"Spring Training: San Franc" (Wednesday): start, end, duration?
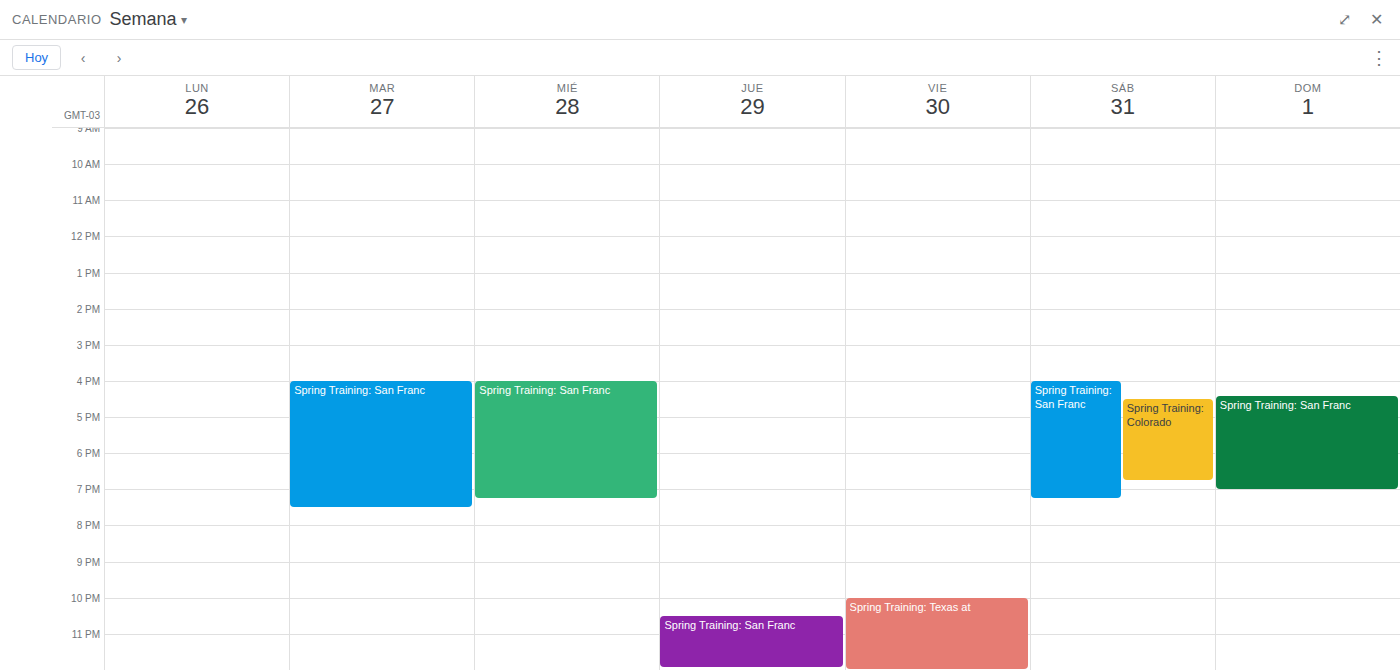
4:00 PM to 7:15 PM, 3 hours 15 minutes